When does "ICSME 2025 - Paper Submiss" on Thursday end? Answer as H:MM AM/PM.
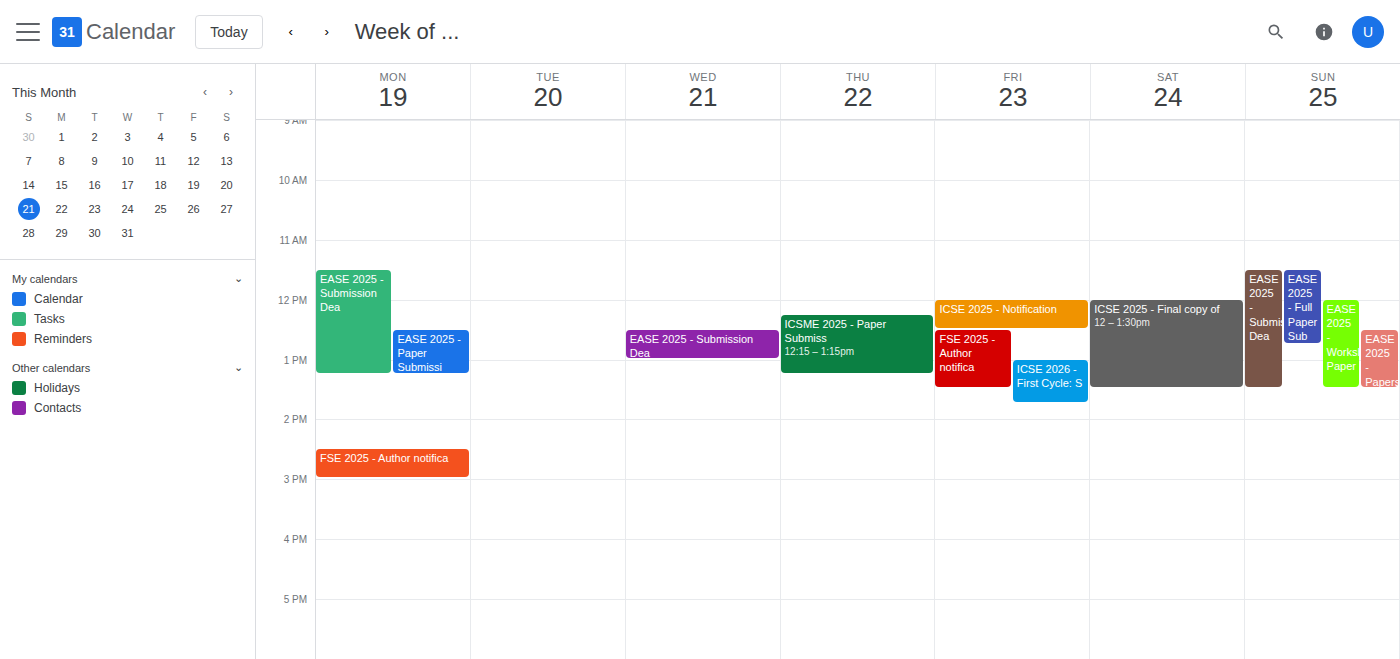
1:15 PM